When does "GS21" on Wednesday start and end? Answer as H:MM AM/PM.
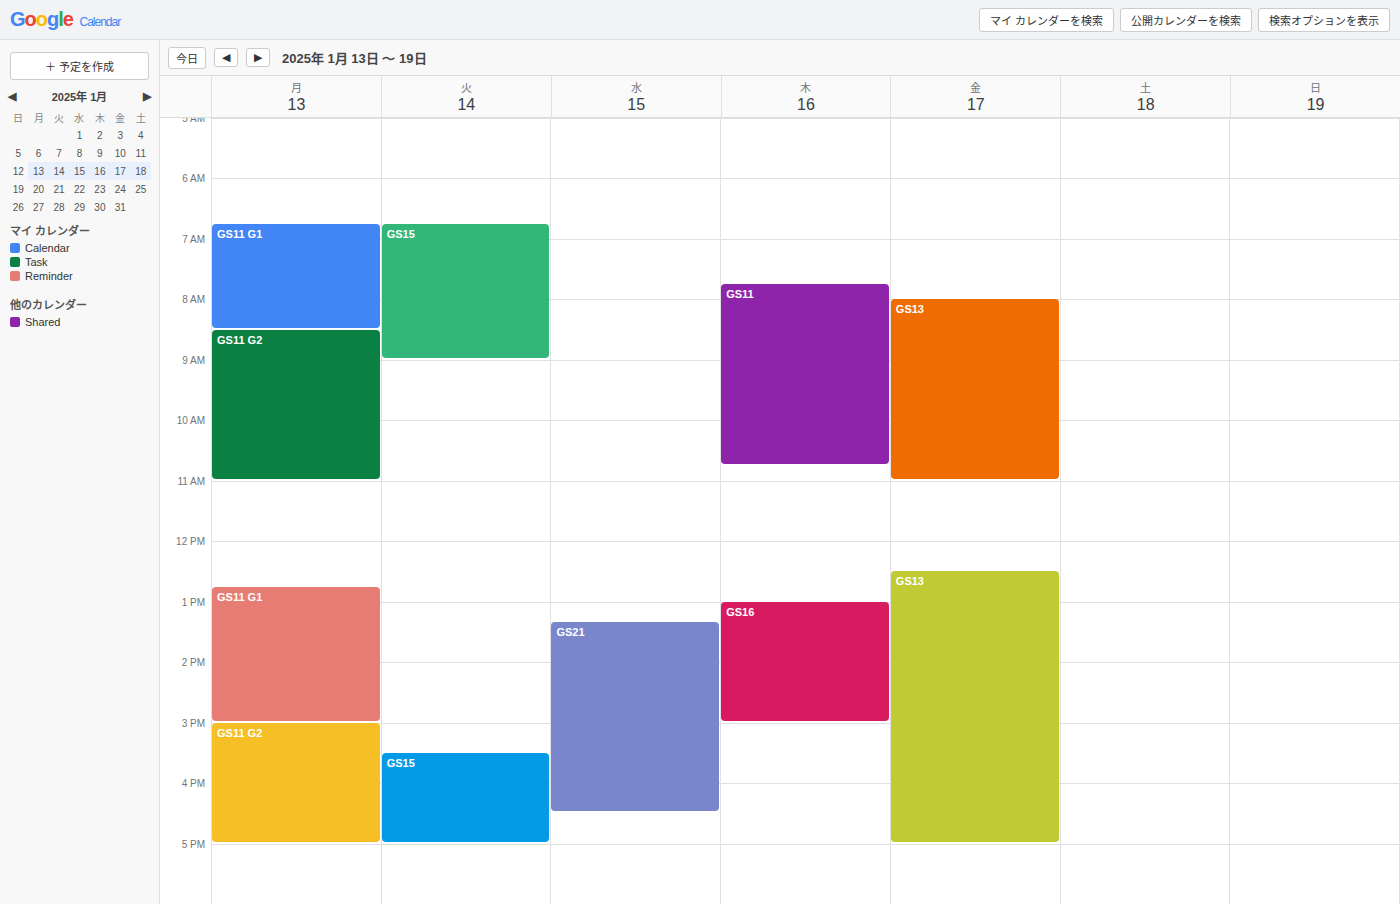
1:20 PM to 4:30 PM